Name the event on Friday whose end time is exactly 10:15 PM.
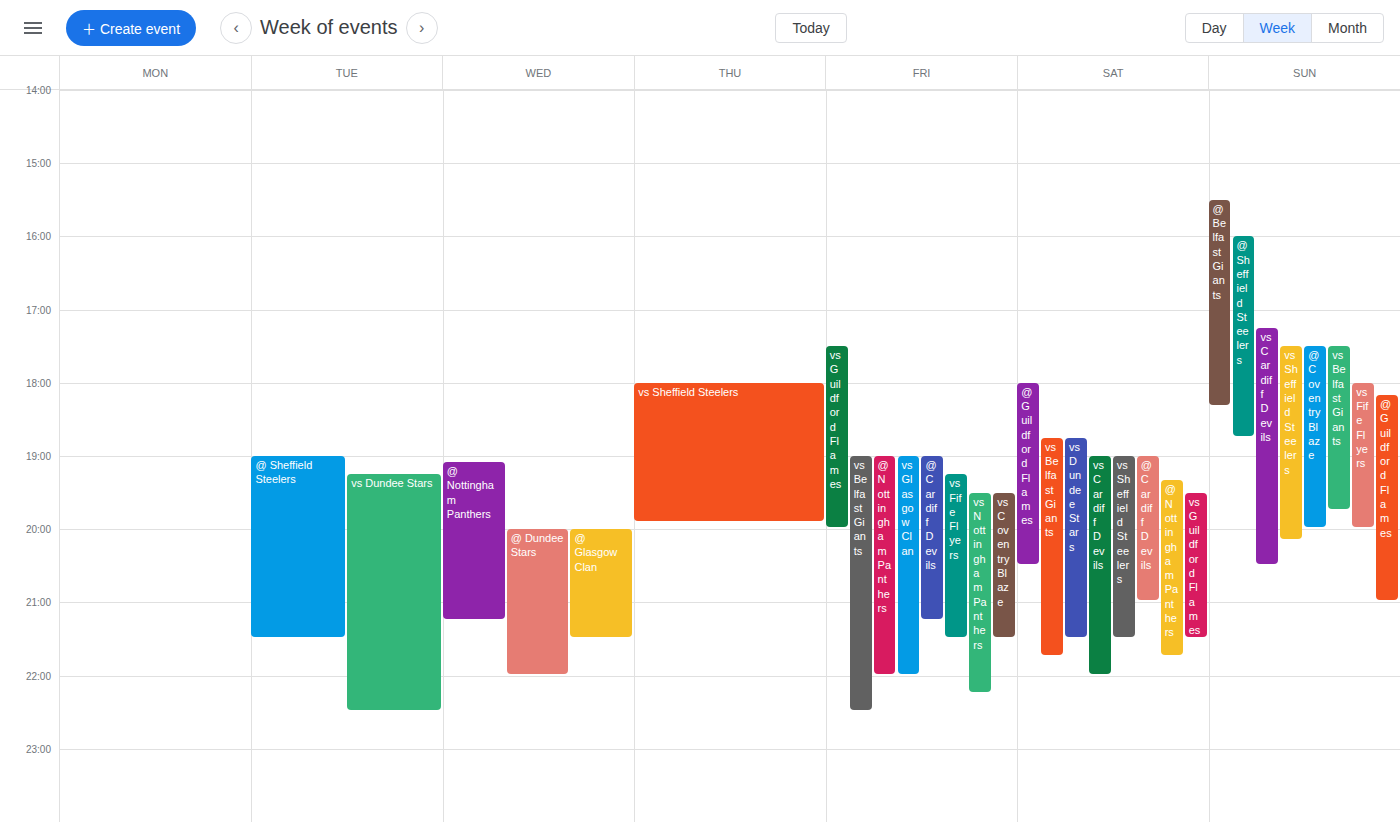
"vs Nottingham Panthers"